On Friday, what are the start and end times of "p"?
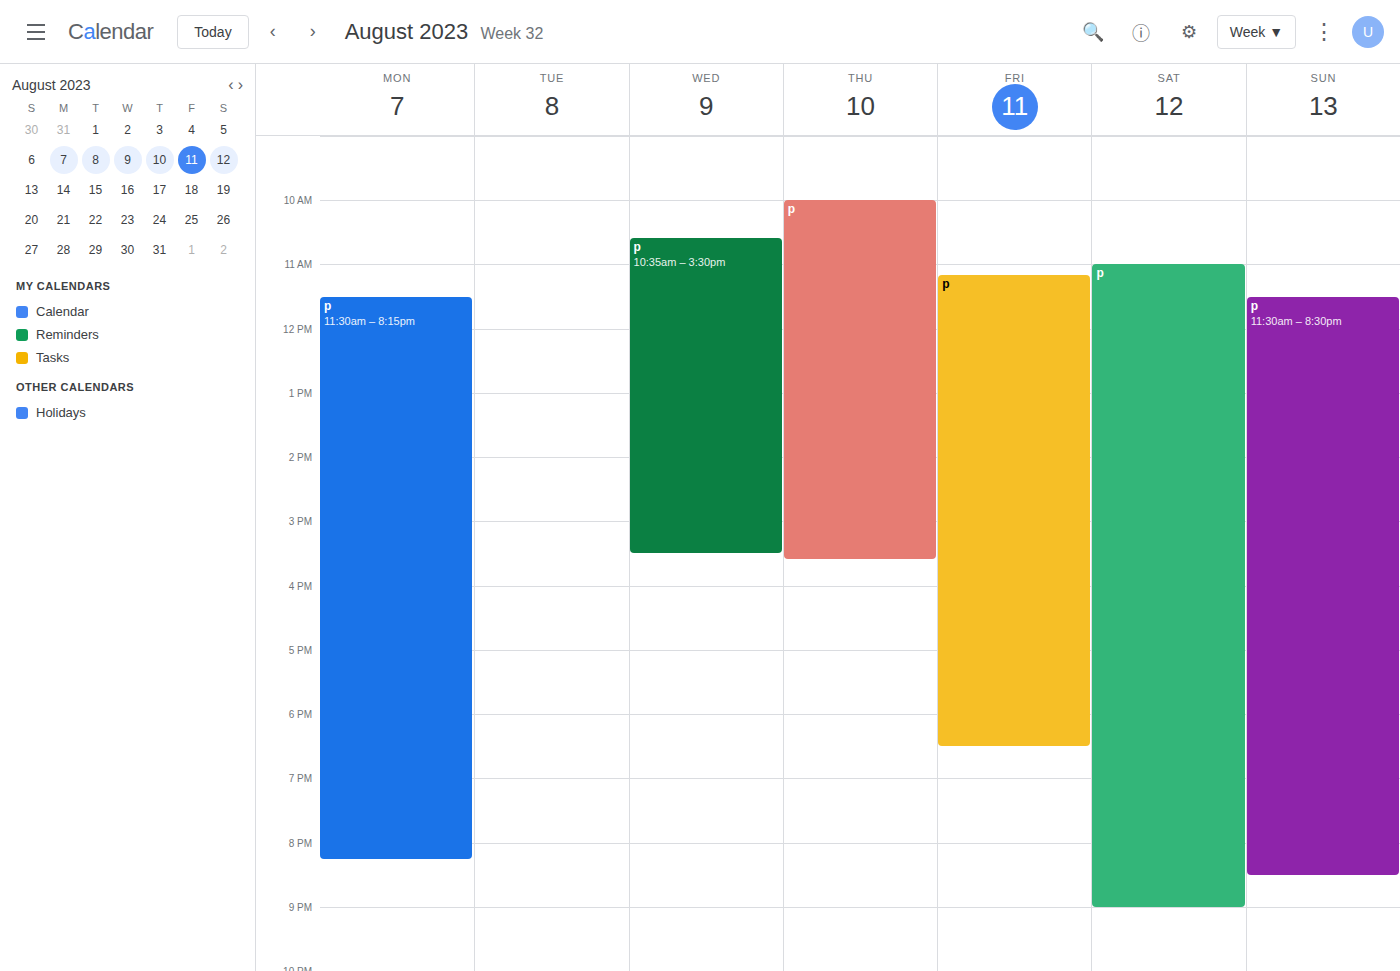
11:10 AM to 6:30 PM